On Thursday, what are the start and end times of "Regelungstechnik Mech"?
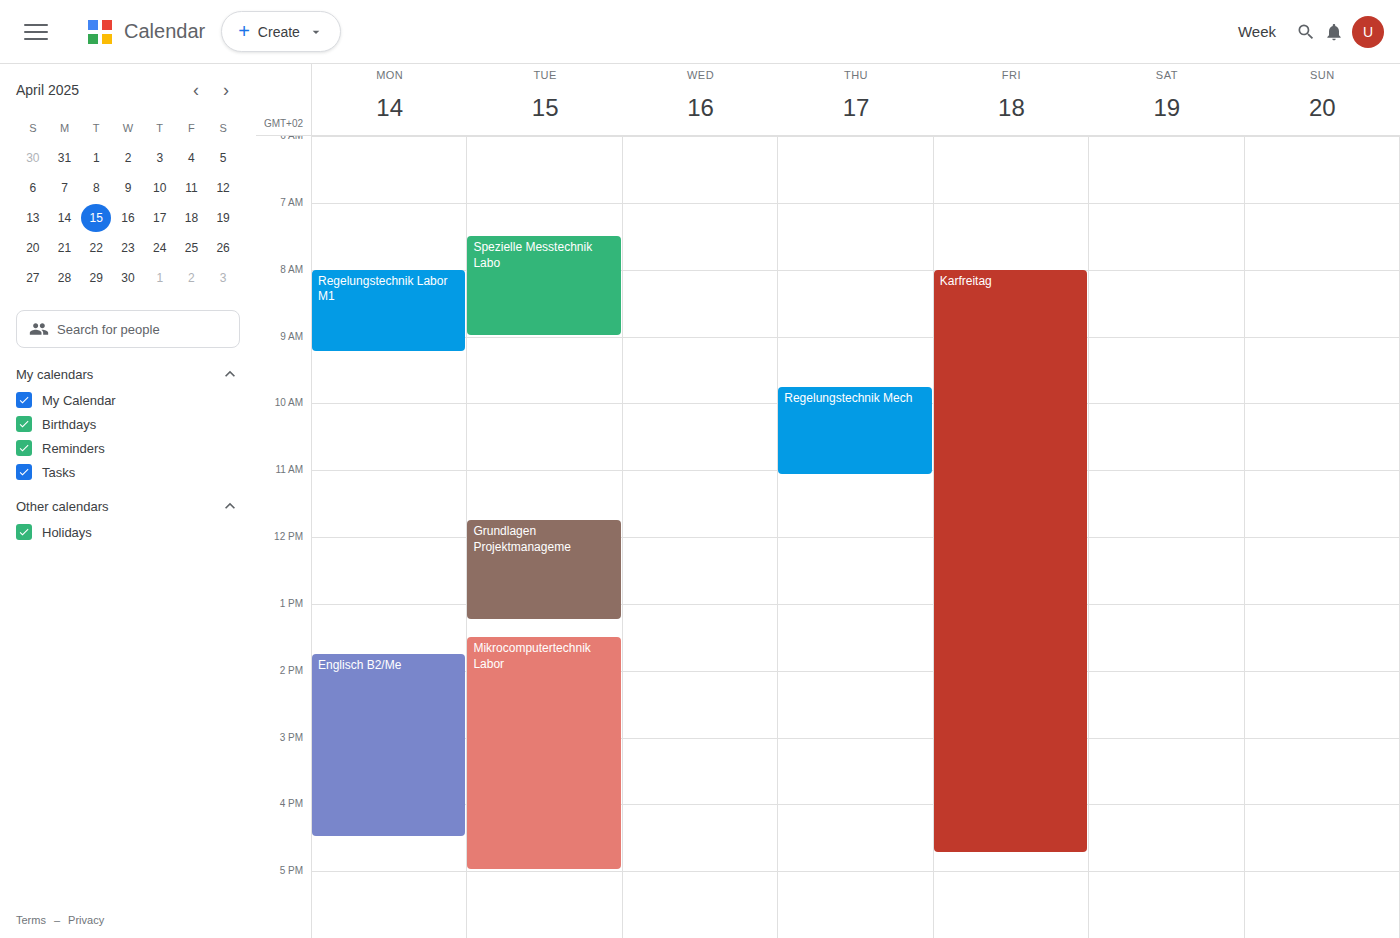
9:45 AM to 11:05 AM